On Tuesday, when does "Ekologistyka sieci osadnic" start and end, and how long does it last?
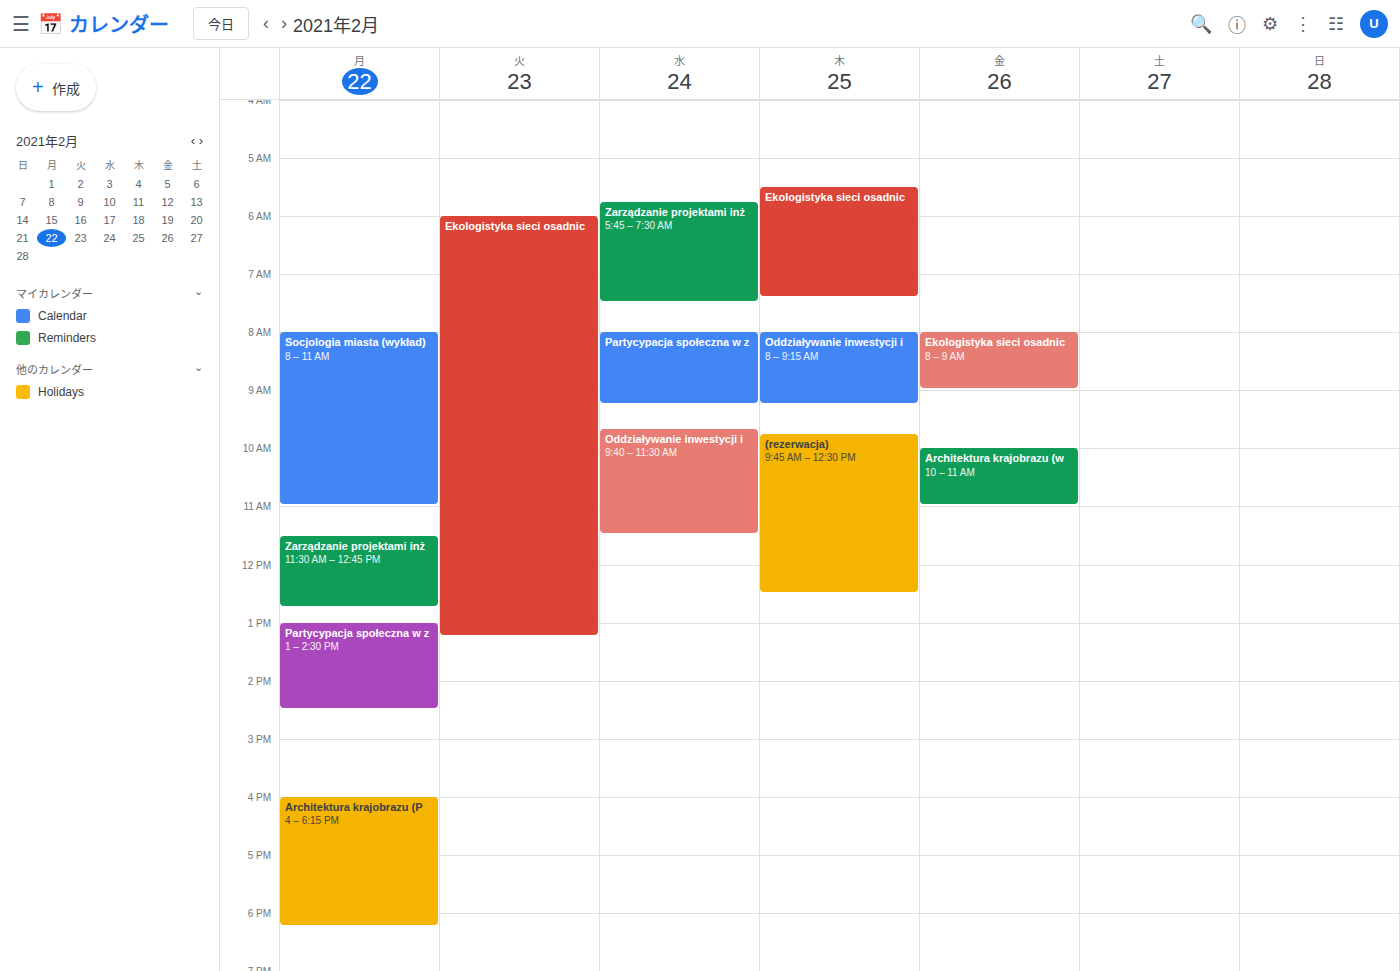
06:00 to 13:15, 7 hours 15 minutes